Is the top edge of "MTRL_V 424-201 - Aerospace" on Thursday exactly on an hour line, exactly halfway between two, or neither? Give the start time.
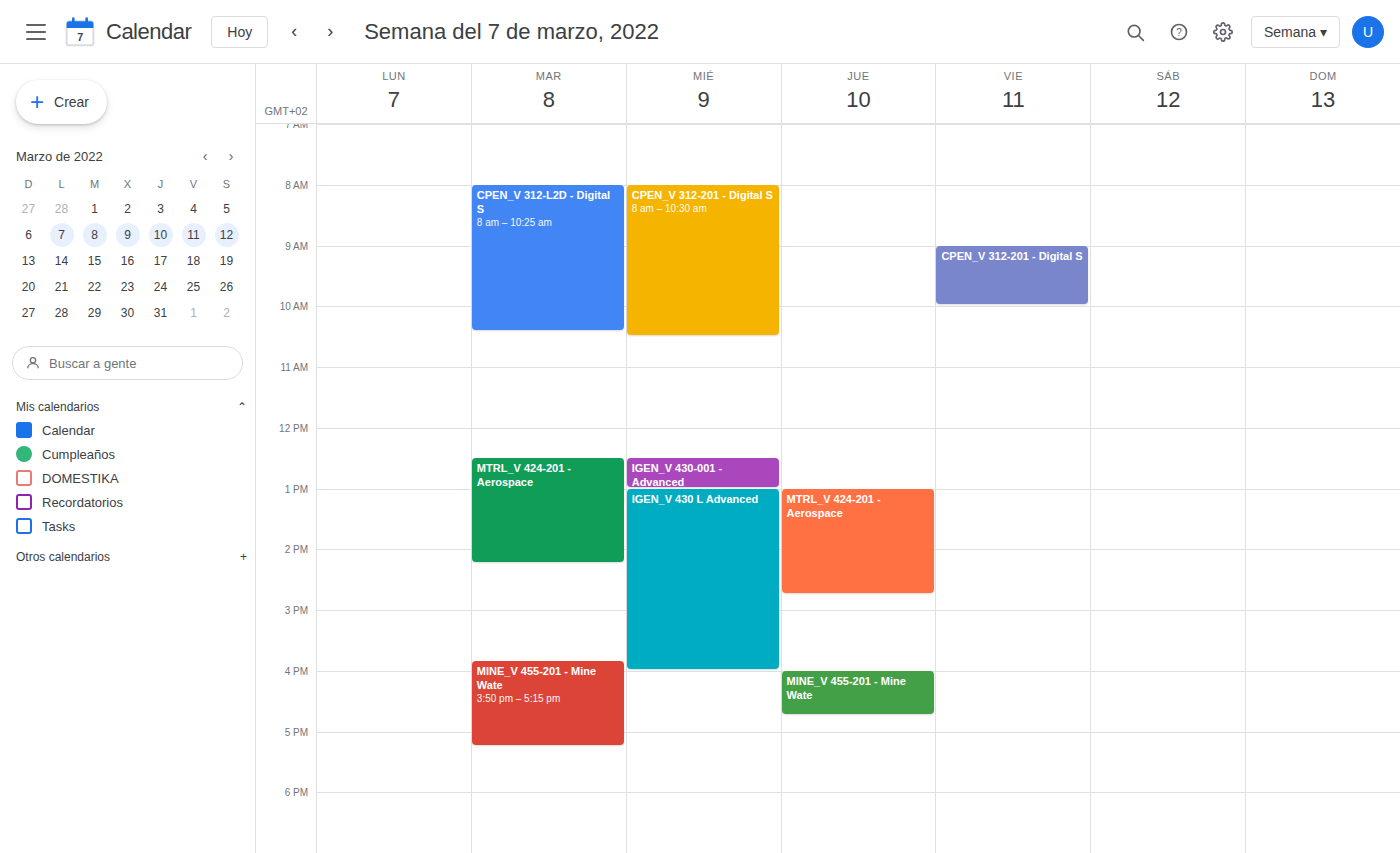
13:00 -- exactly on the 13:00 line.